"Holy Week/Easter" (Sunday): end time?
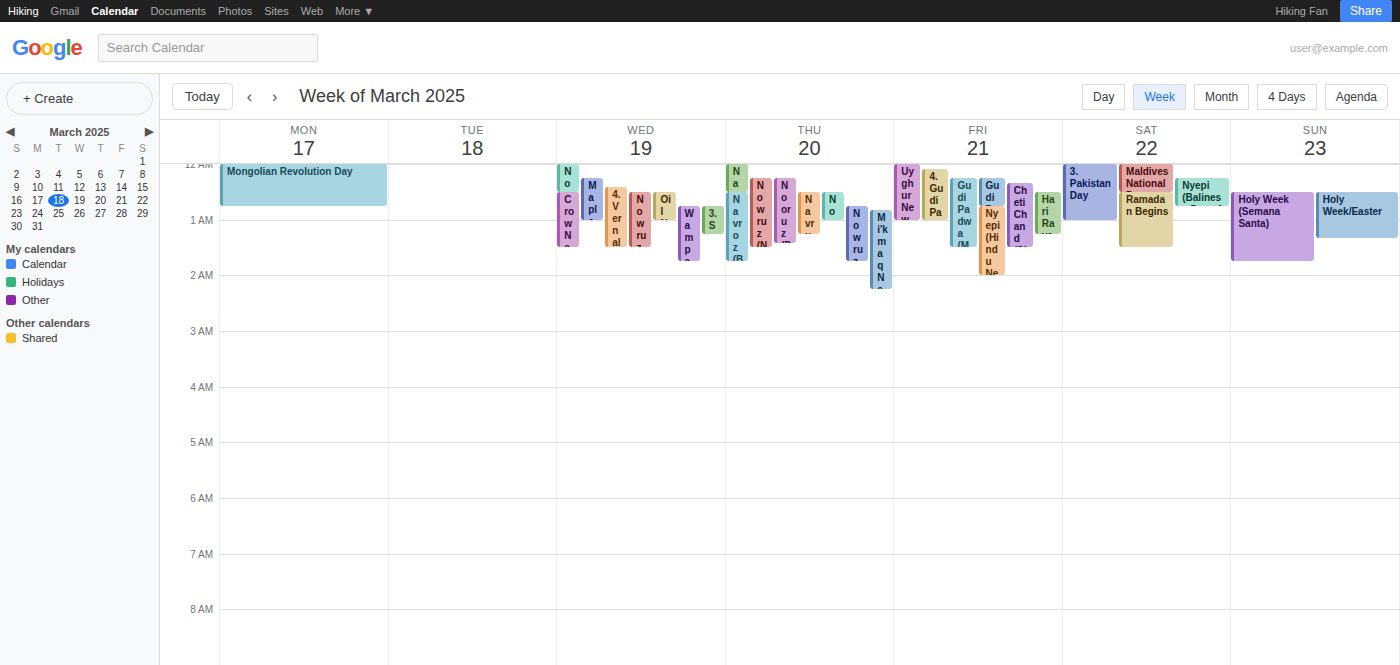
1:20 AM